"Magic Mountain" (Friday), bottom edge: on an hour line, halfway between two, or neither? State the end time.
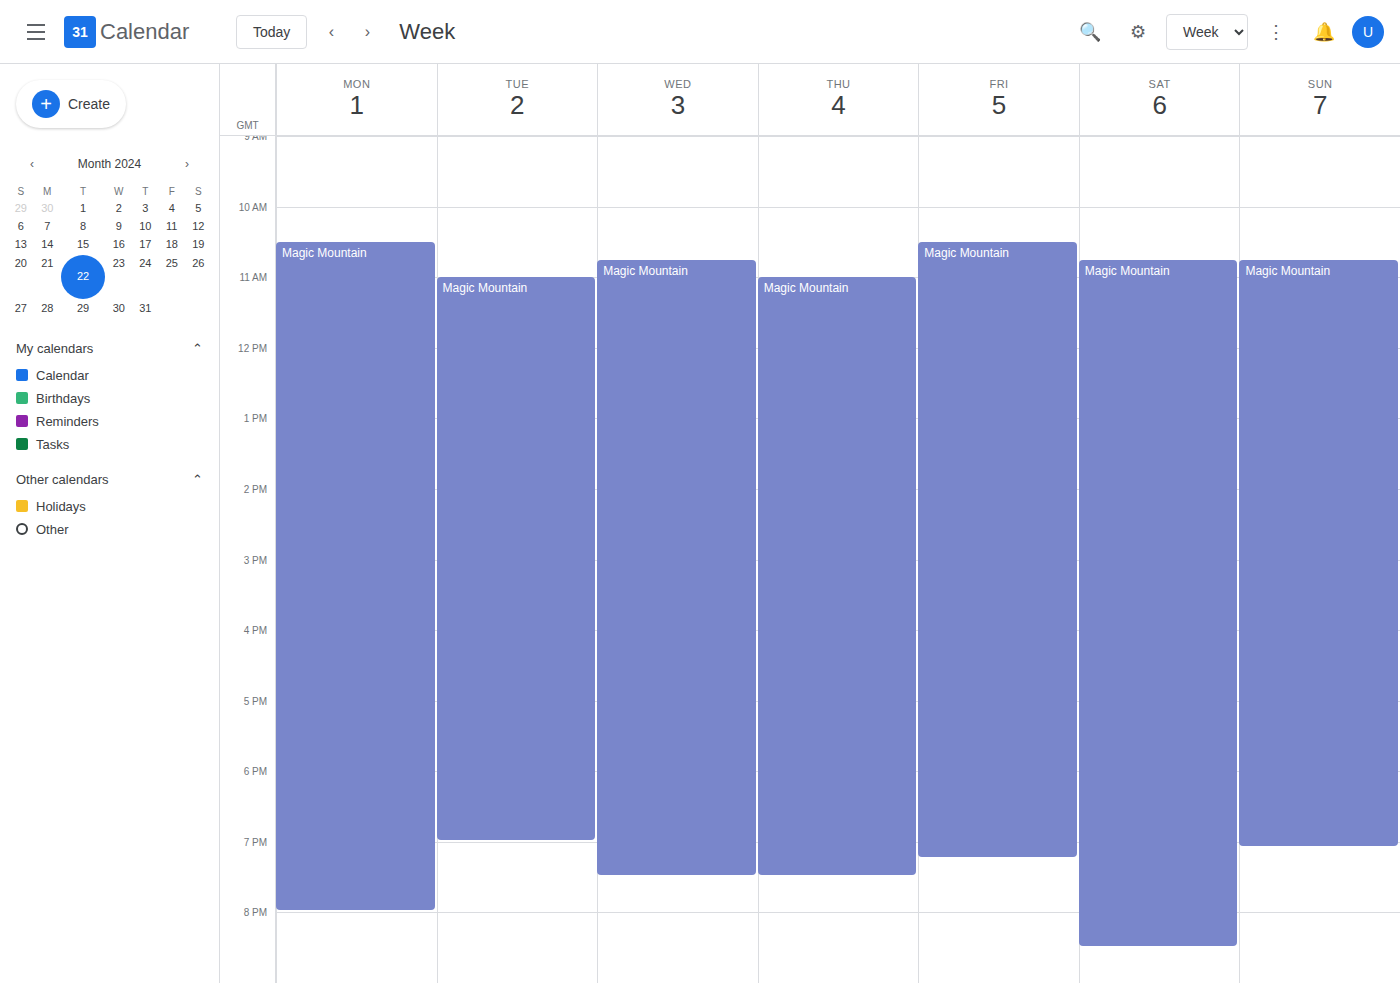
7:15 PM -- neither: a quarter of the way from the 7 PM line to the 8 PM line.